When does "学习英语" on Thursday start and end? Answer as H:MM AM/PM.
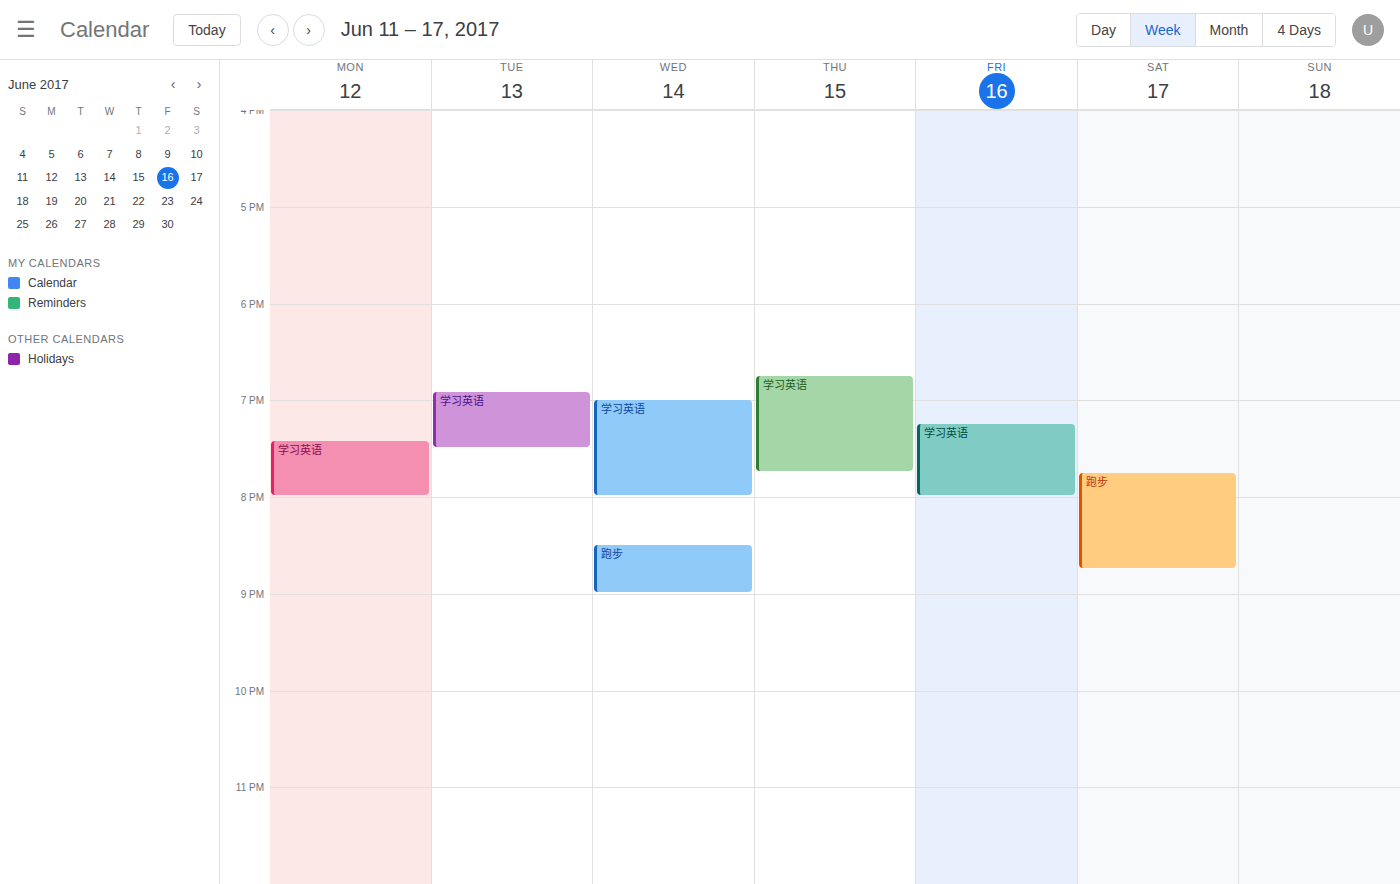
6:45 PM to 7:45 PM